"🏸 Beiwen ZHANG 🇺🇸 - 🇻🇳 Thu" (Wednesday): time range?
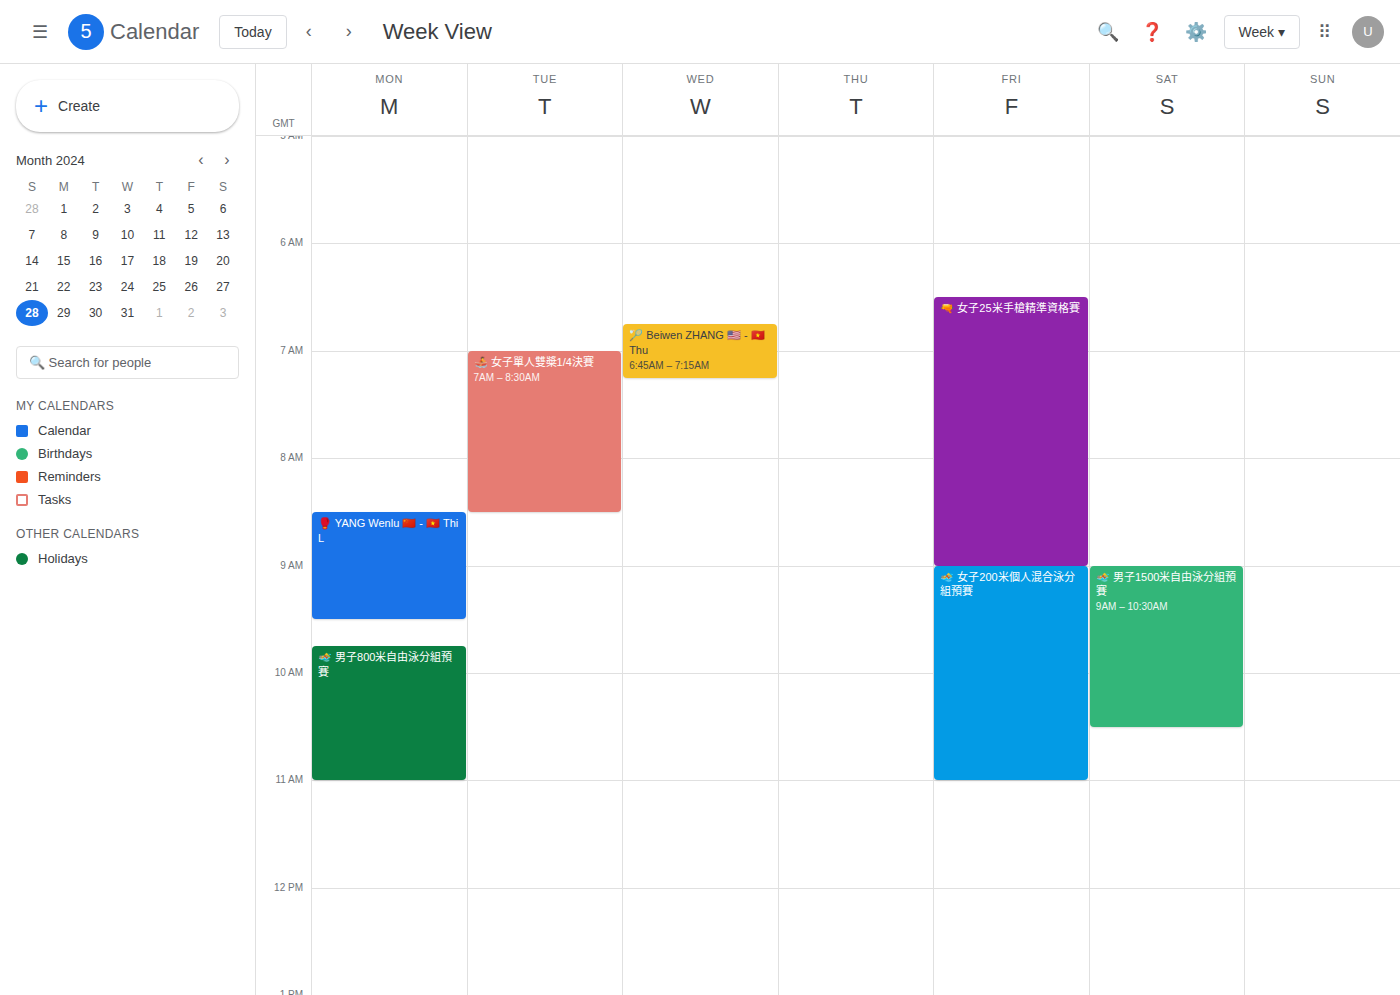
6:45 AM to 7:15 AM